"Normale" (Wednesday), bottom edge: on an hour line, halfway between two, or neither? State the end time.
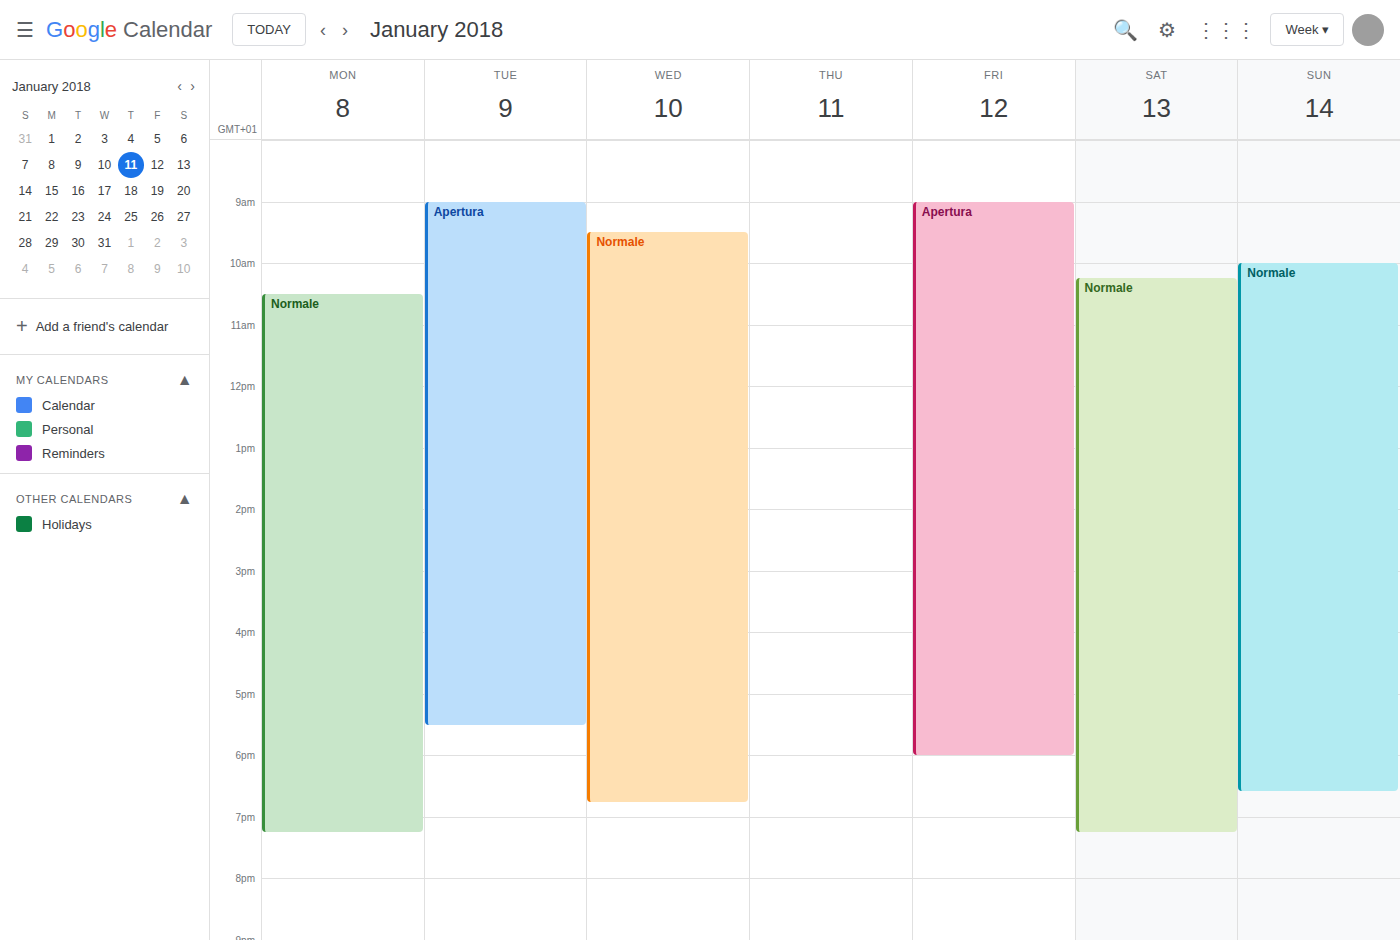
6:45 PM -- neither: three quarters of the way from the 6 PM line to the 7 PM line.